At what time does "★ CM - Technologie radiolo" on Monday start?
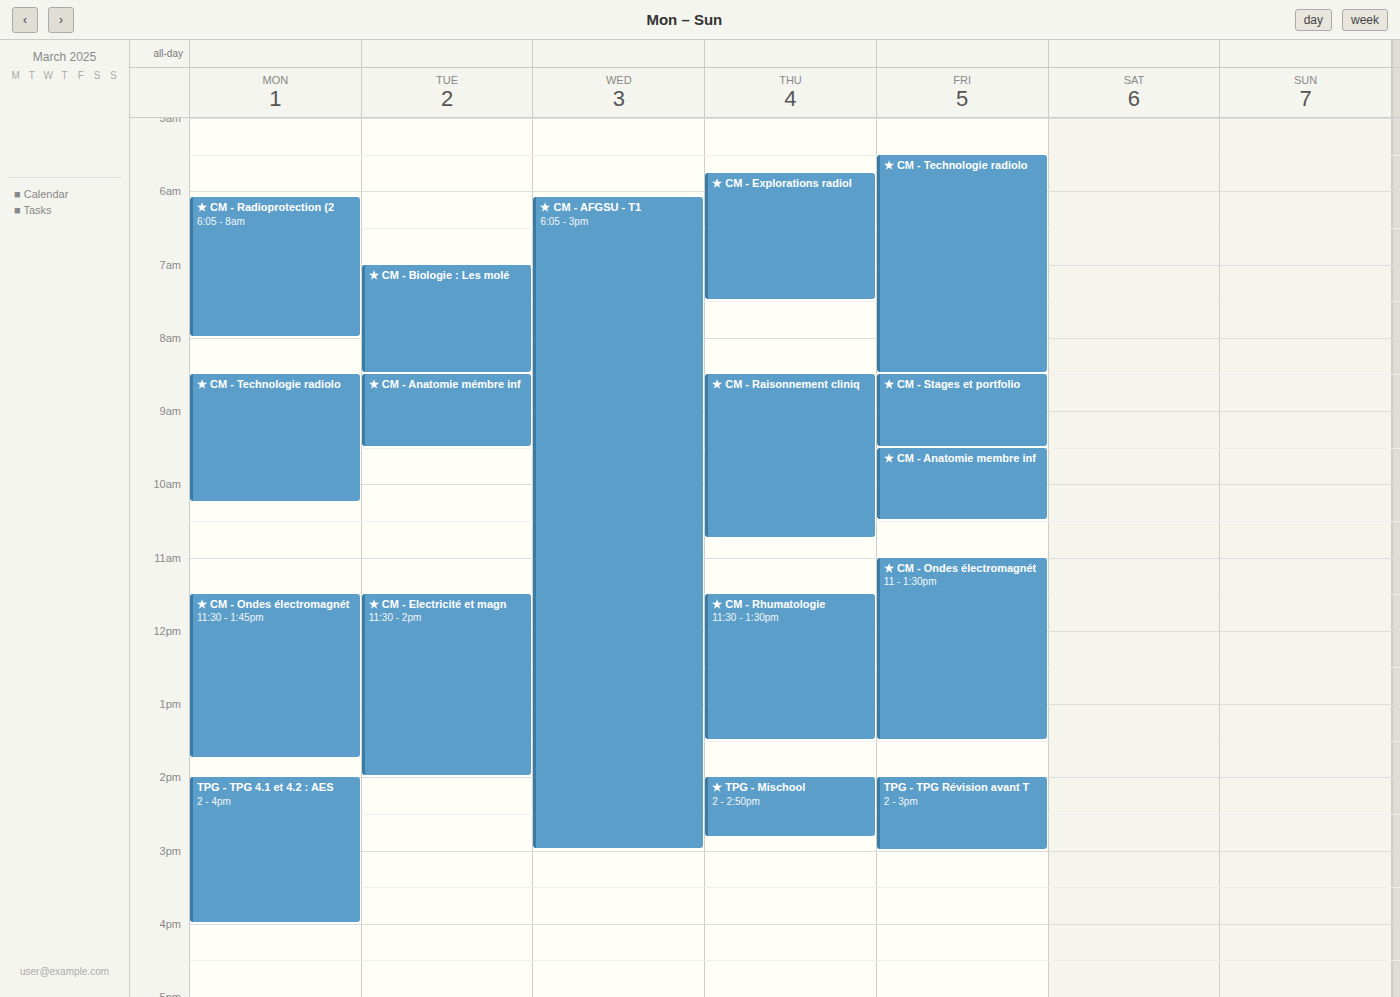
8:30 AM